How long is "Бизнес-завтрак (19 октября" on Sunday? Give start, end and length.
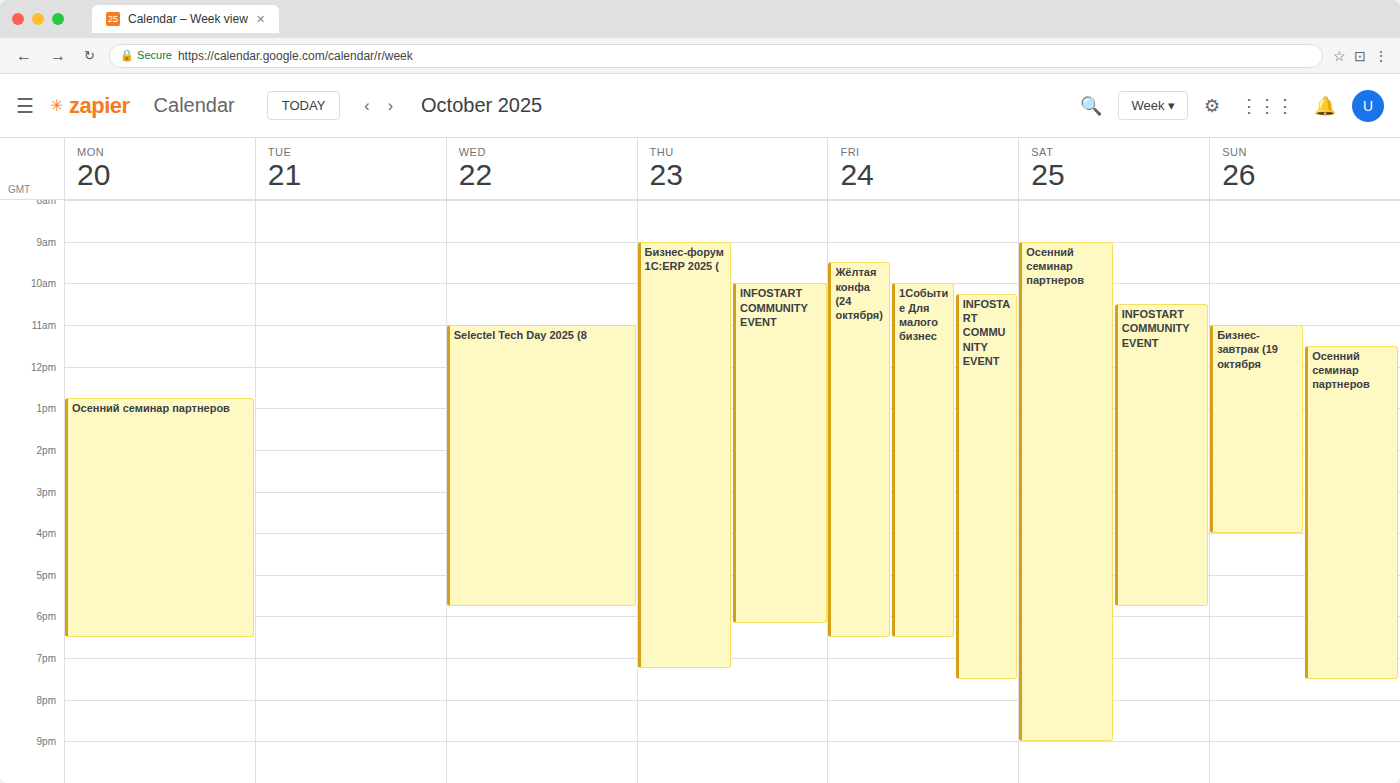
11:00 AM to 4:00 PM, 5 hours